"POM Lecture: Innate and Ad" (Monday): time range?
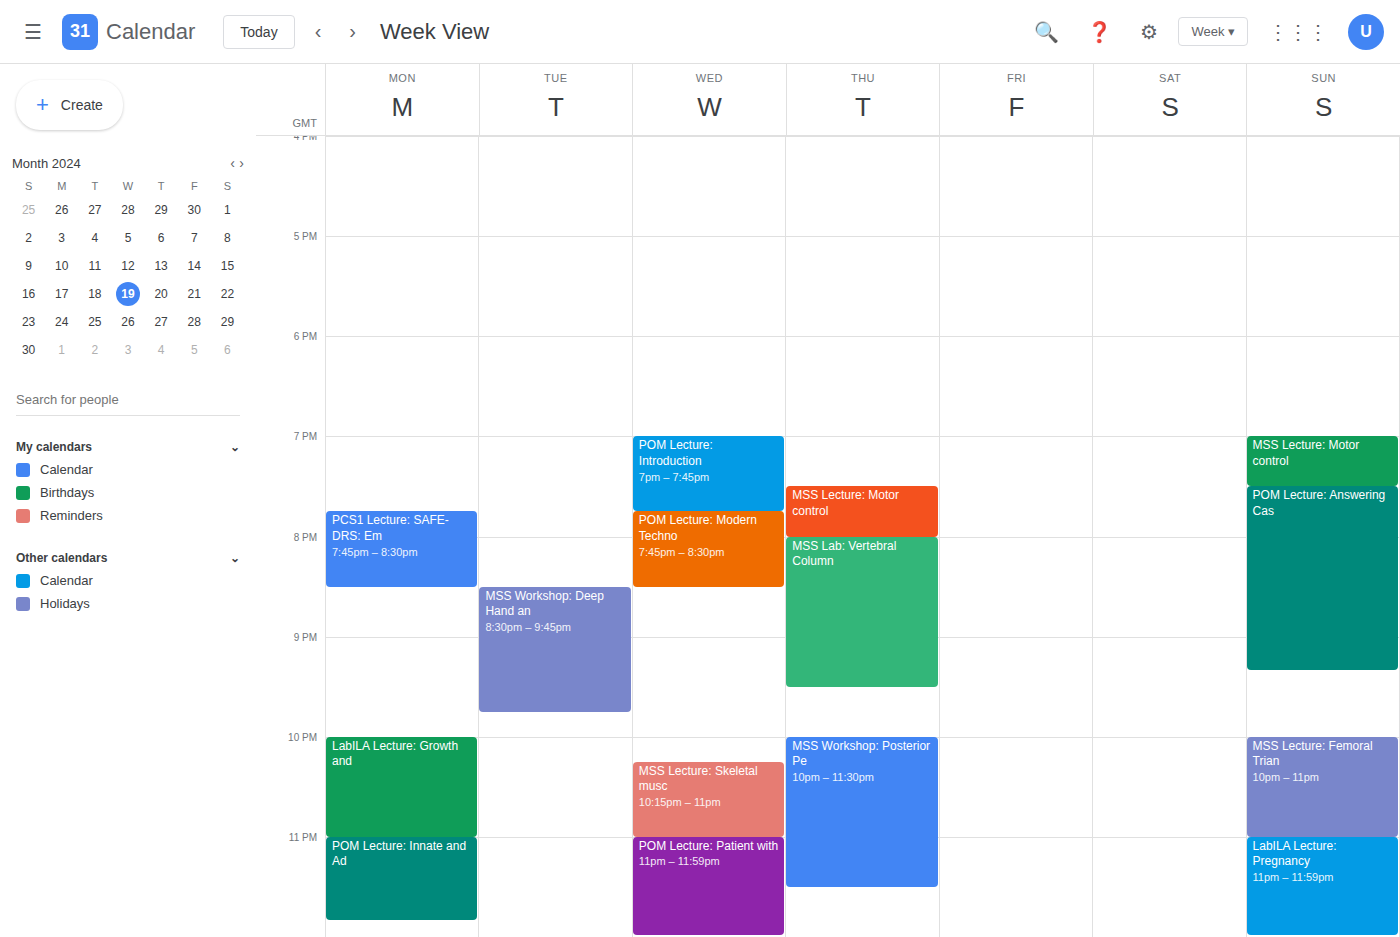
11:00 PM to 11:50 PM